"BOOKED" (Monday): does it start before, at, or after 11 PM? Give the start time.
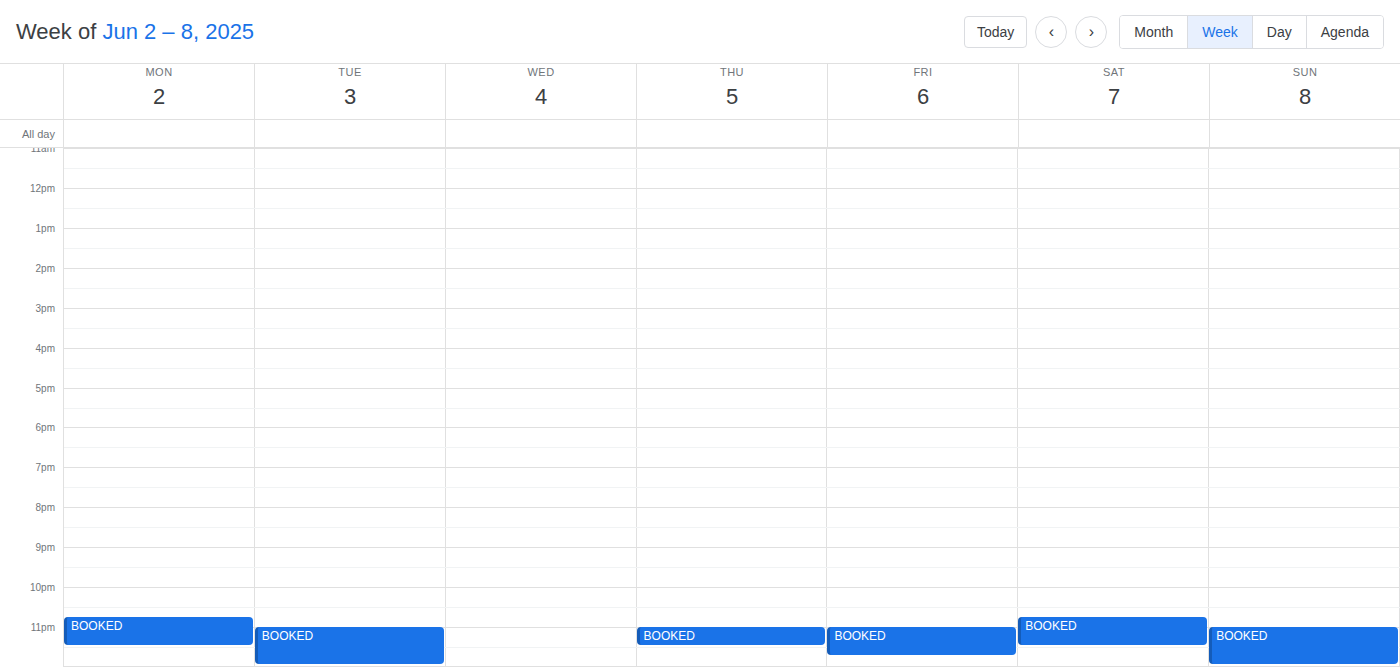
10:45 PM -- before 11 PM, 15 minutes above the 11 PM line.